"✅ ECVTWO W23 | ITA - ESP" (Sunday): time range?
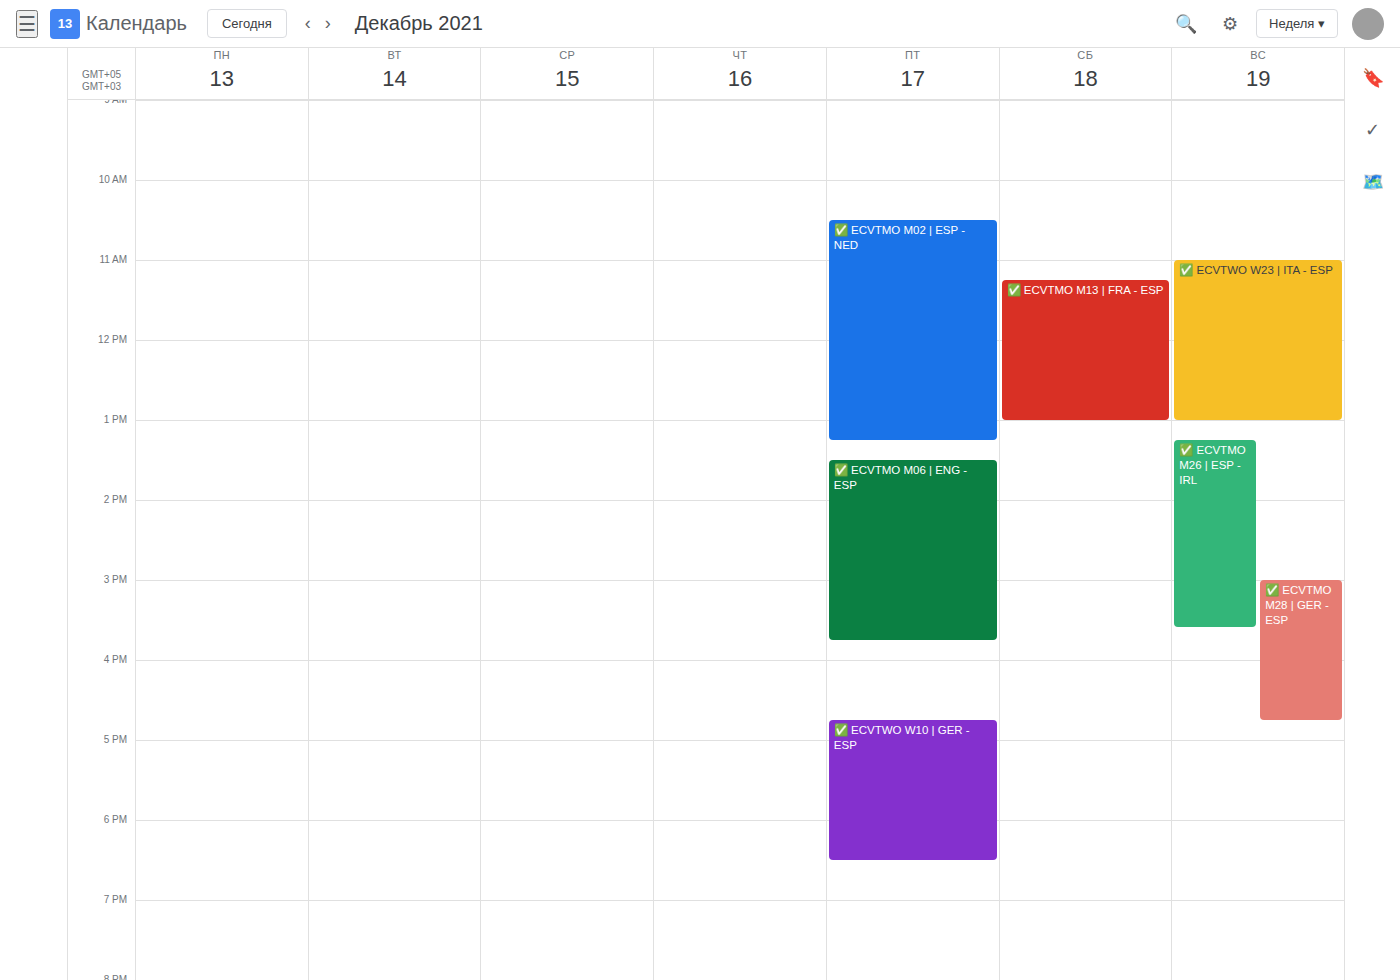
11:00 AM to 1:00 PM